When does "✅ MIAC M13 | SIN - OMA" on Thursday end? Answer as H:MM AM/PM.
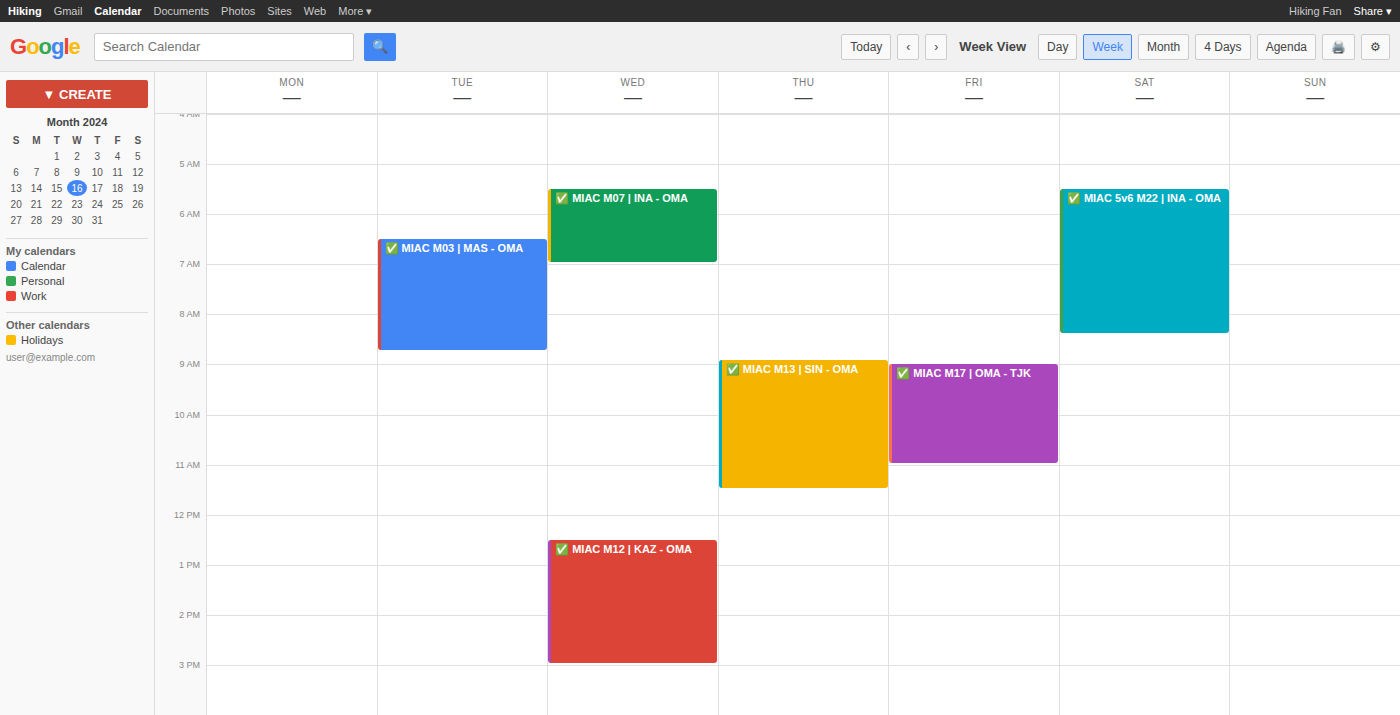
11:30 AM